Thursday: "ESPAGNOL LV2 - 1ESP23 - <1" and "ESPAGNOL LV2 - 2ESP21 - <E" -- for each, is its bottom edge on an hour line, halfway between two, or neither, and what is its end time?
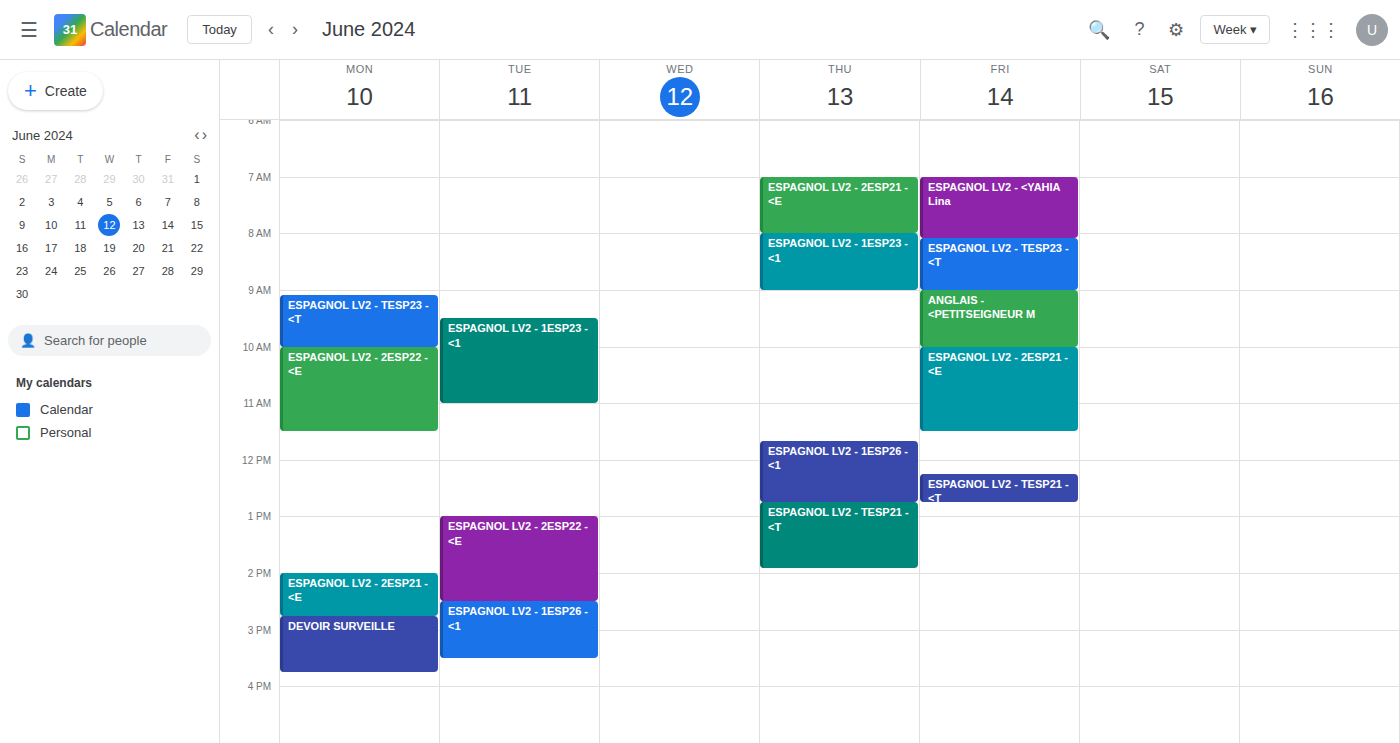
"ESPAGNOL LV2 - 1ESP23 - <1": 9:00 AM, exactly on the 9 AM line. "ESPAGNOL LV2 - 2ESP21 - <E": 8:00 AM, exactly on the 8 AM line.